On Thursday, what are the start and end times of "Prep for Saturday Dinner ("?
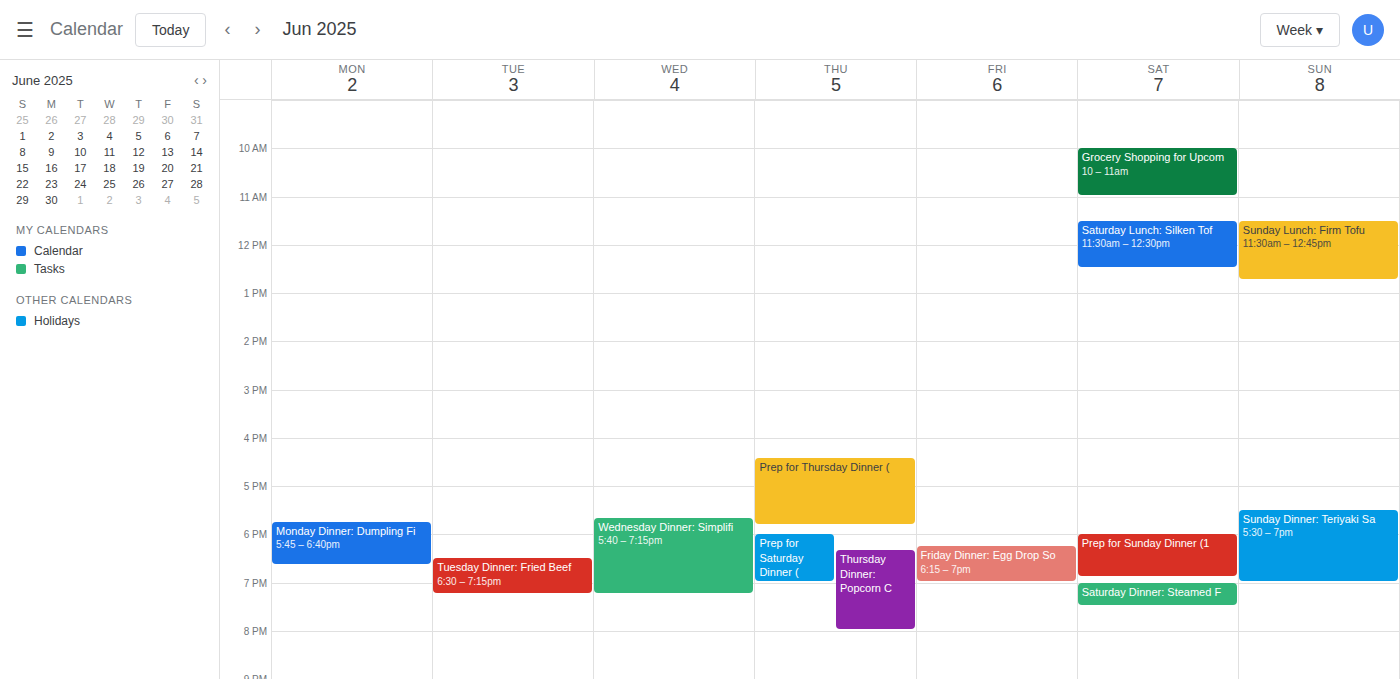
6:00 PM to 7:00 PM